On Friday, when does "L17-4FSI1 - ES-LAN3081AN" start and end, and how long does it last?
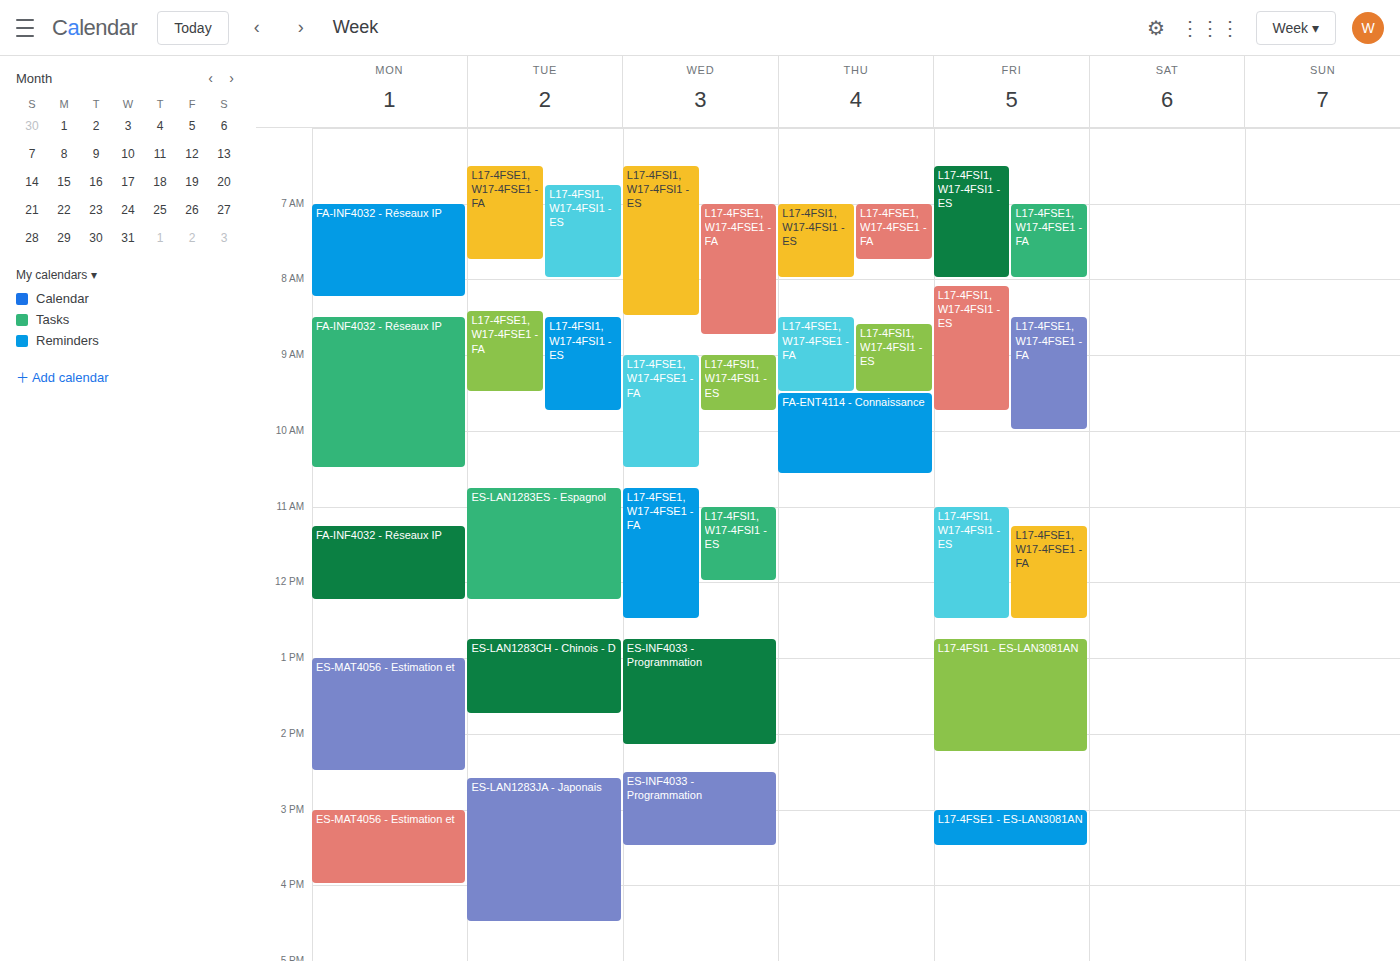
12:45 to 14:15, 1 hour 30 minutes